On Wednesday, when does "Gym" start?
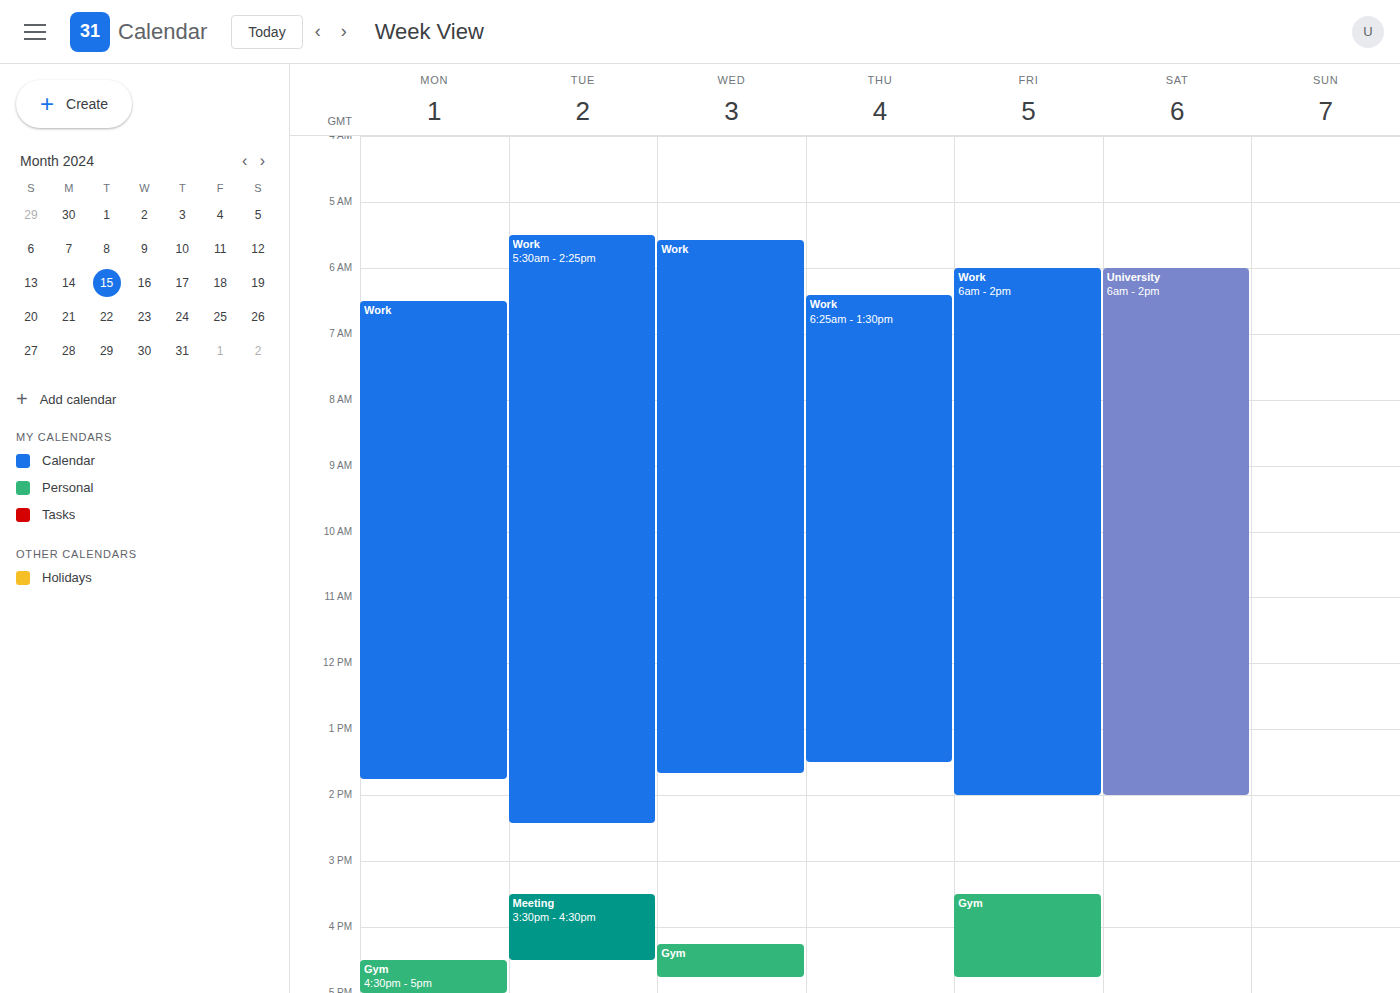
4:15 PM